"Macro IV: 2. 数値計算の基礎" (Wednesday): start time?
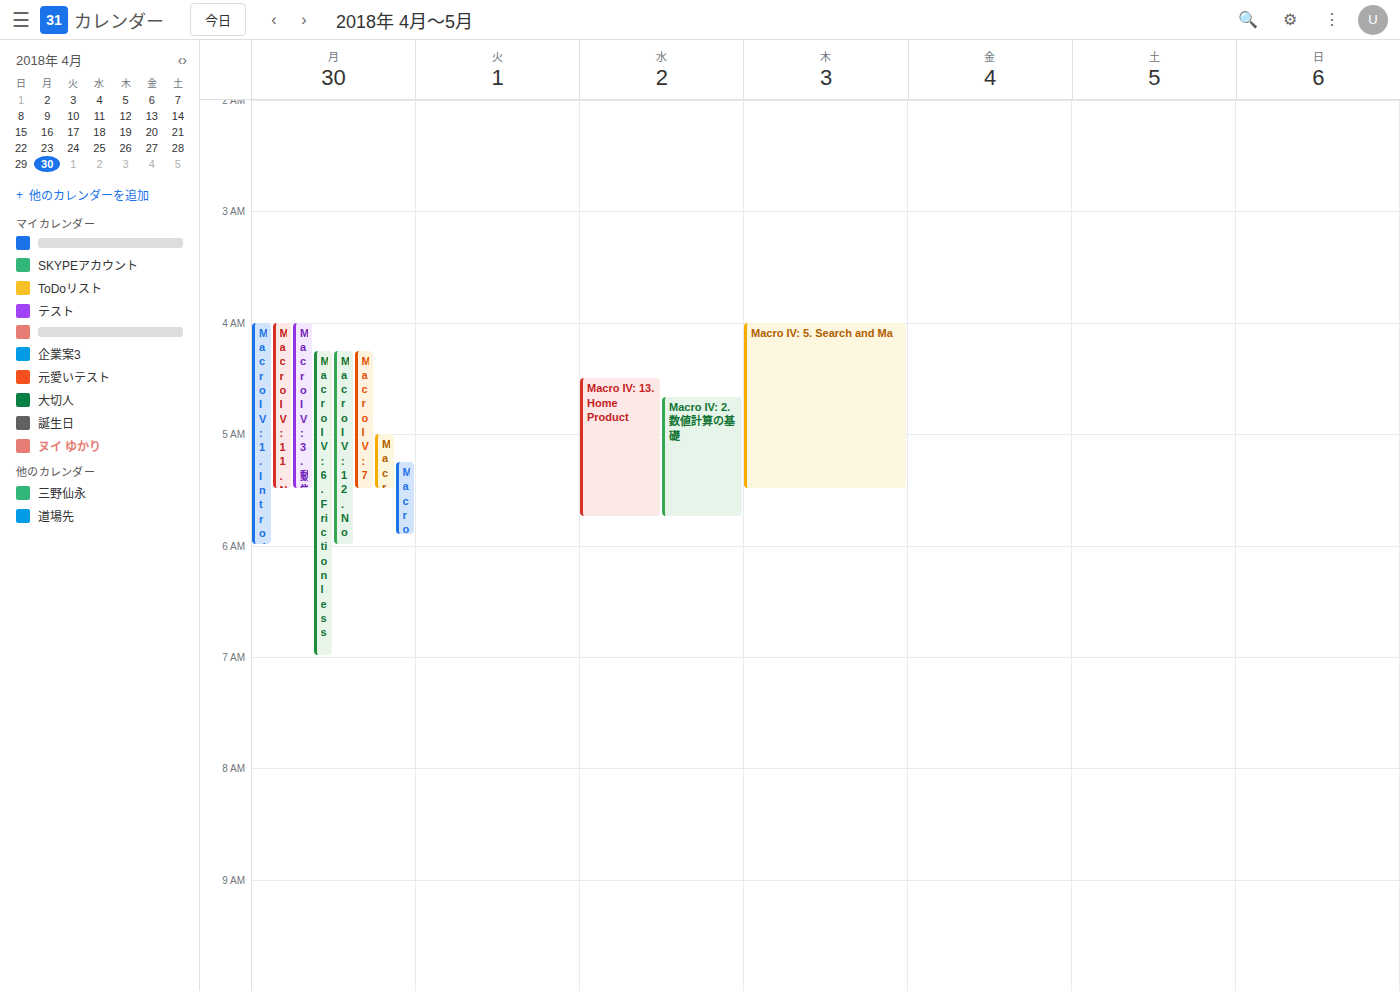
4:40 AM